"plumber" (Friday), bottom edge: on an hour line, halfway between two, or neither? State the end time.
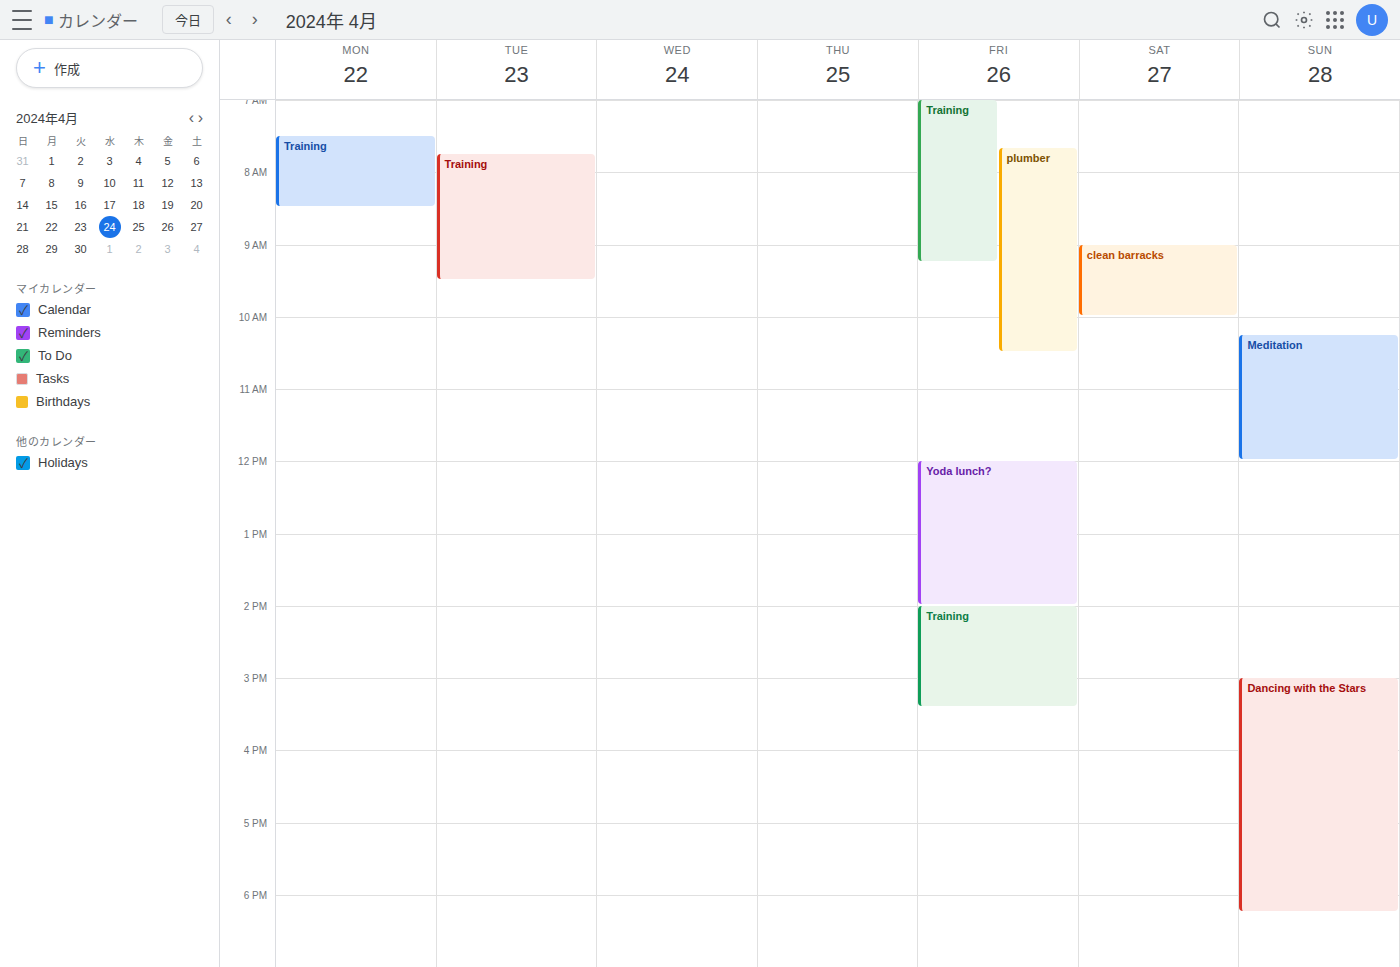
10:30 AM -- halfway between the 10 AM and 11 AM lines.